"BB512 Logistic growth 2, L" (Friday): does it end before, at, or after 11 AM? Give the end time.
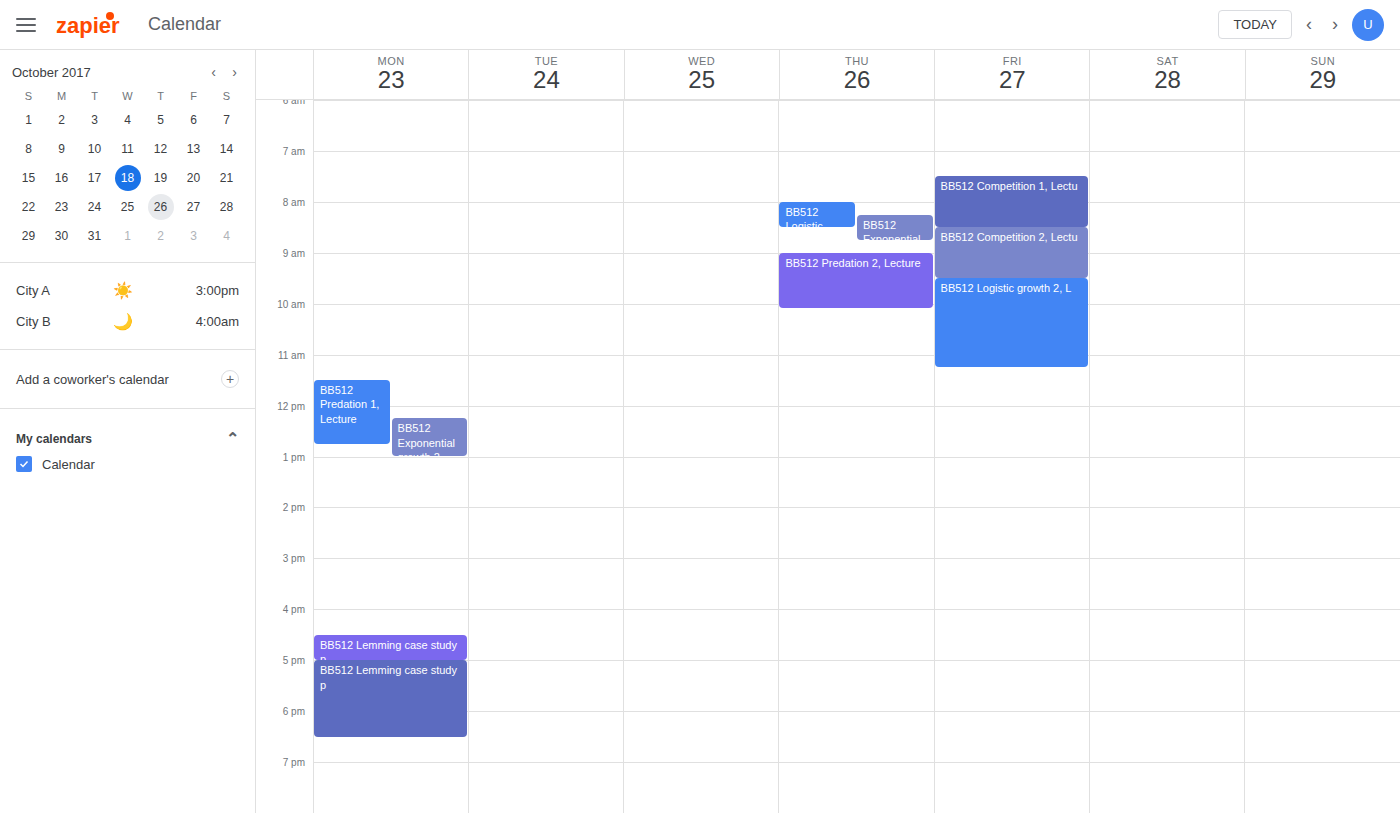
11:15 AM -- after 11 AM, 15 minutes below the 11 AM line.